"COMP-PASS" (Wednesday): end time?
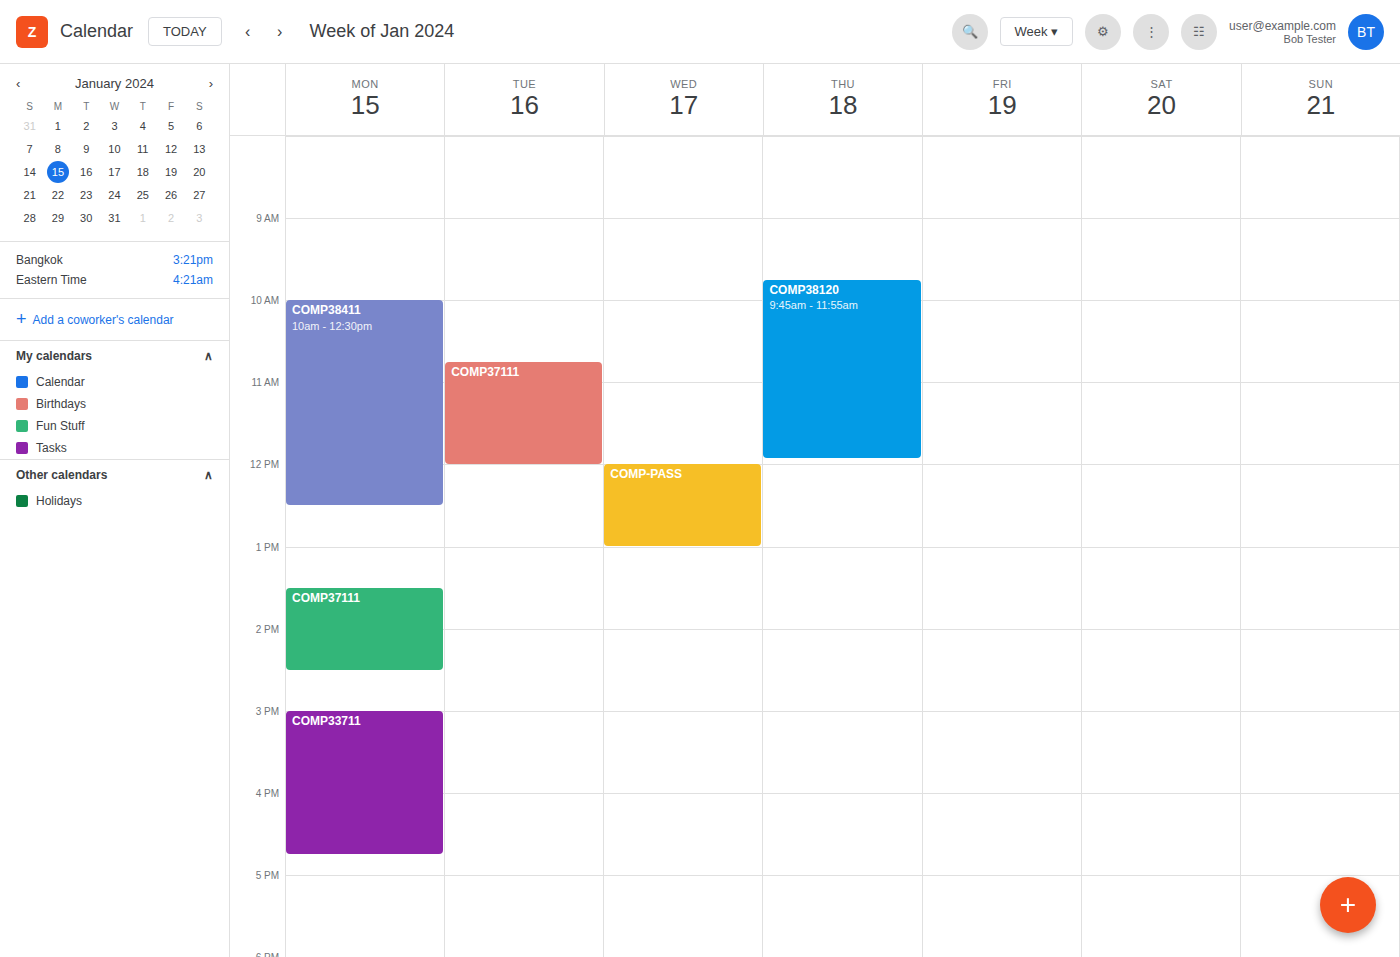
1:00 PM